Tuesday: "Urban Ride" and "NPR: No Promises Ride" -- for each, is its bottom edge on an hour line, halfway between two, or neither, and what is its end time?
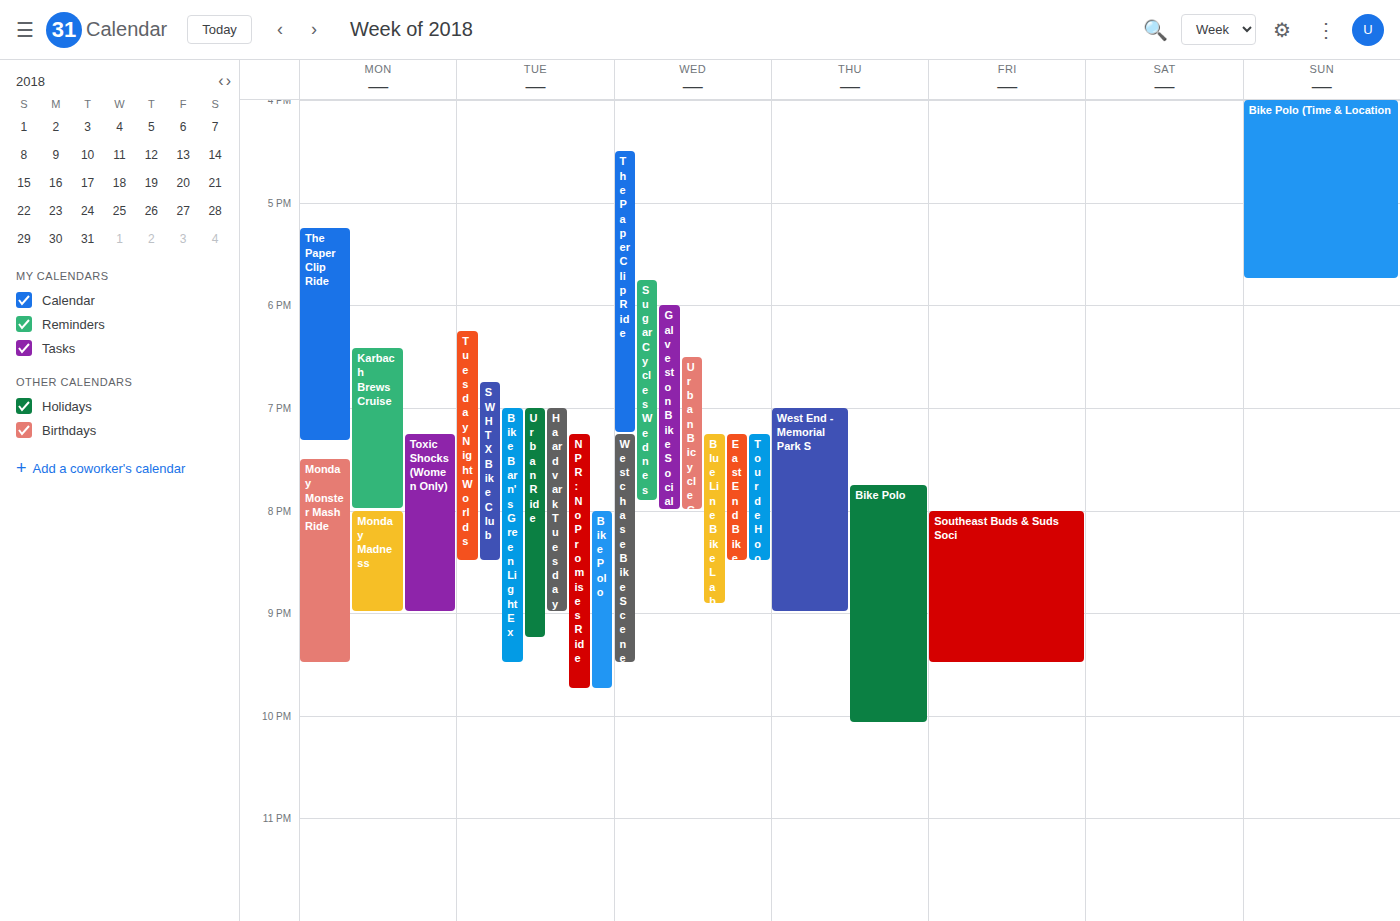
"Urban Ride": 9:15 PM, neither: a quarter of the way from the 9 PM line to the 10 PM line. "NPR: No Promises Ride": 9:45 PM, neither: three quarters of the way from the 9 PM line to the 10 PM line.